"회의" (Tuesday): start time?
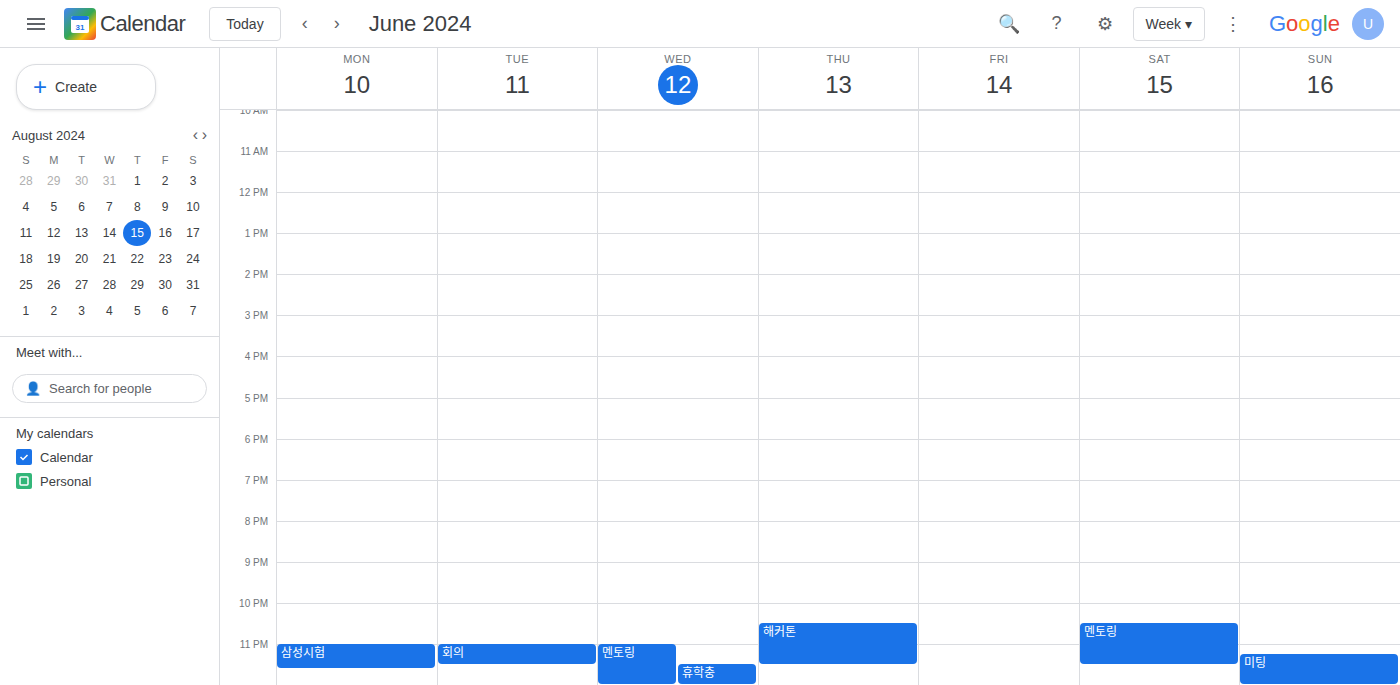
11:00 PM